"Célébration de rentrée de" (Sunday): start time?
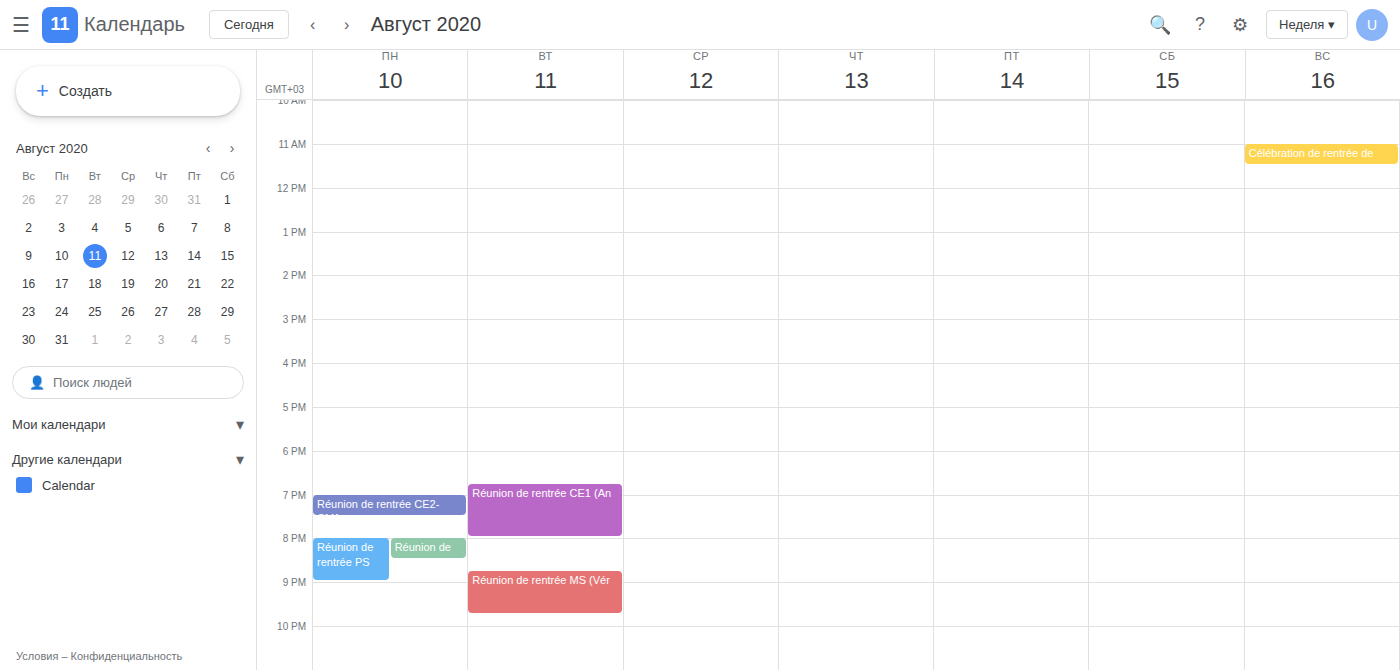
11:00